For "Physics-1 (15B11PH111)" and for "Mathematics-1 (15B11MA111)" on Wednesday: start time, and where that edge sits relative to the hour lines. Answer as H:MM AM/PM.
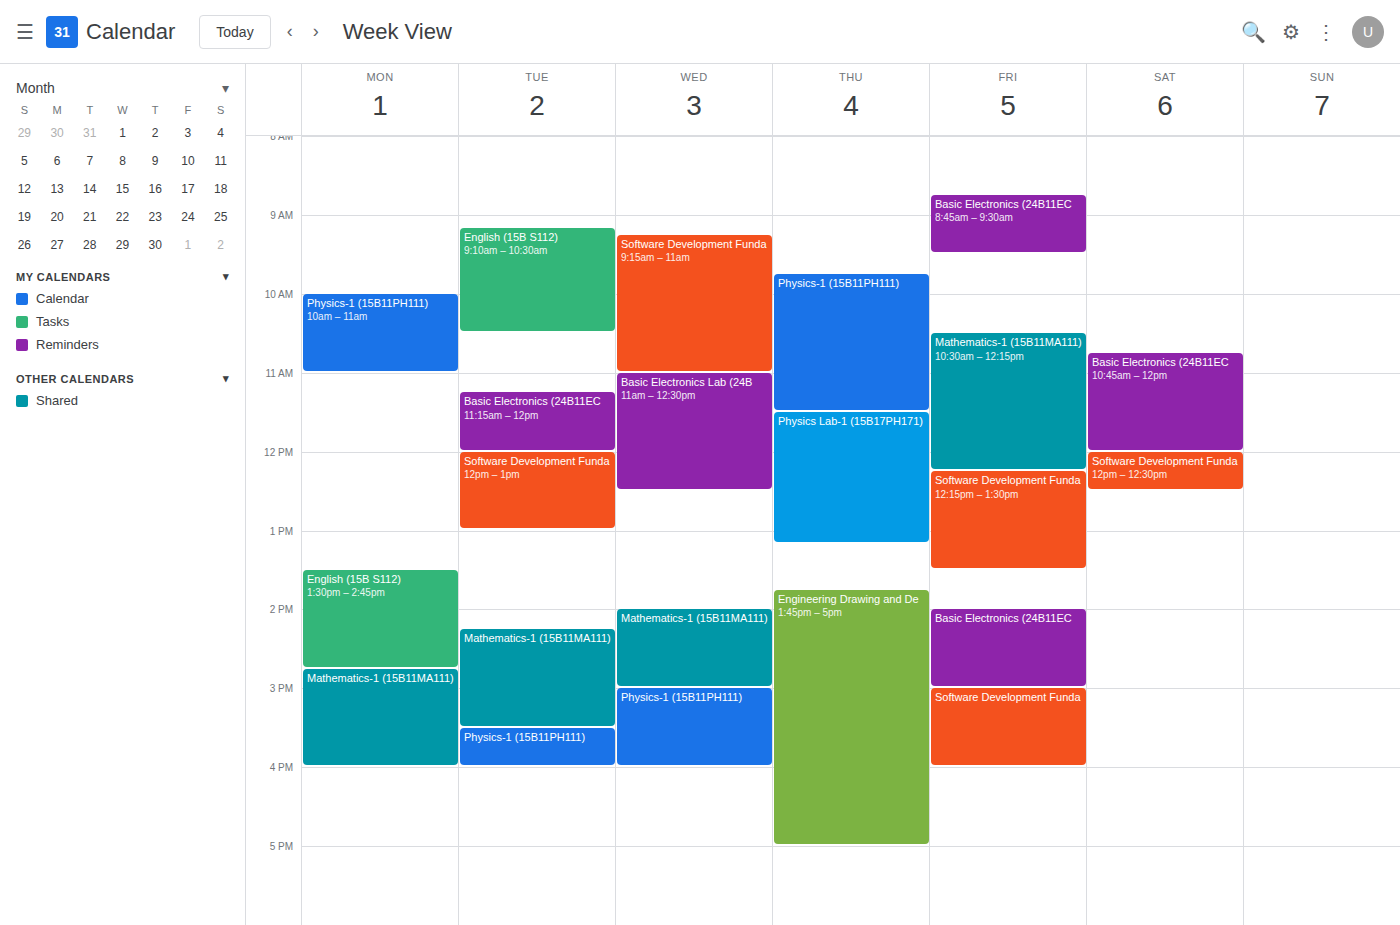
"Physics-1 (15B11PH111)": 3:00 PM, exactly on the 3 PM line. "Mathematics-1 (15B11MA111)": 2:00 PM, exactly on the 2 PM line.